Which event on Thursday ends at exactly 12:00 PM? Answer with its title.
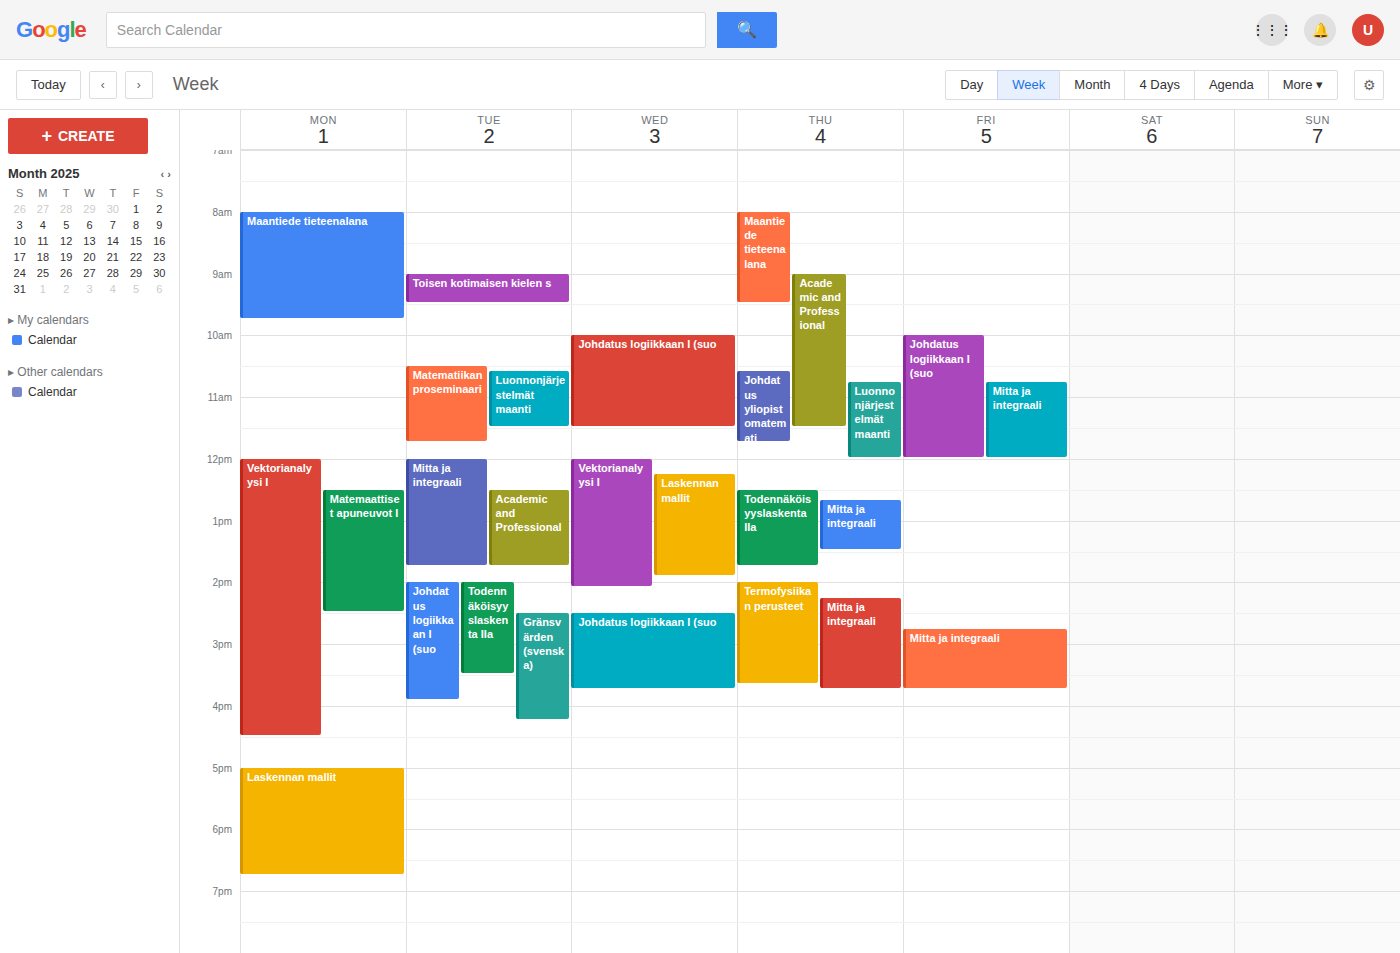
"Luonnonjärjestelmät maanti"